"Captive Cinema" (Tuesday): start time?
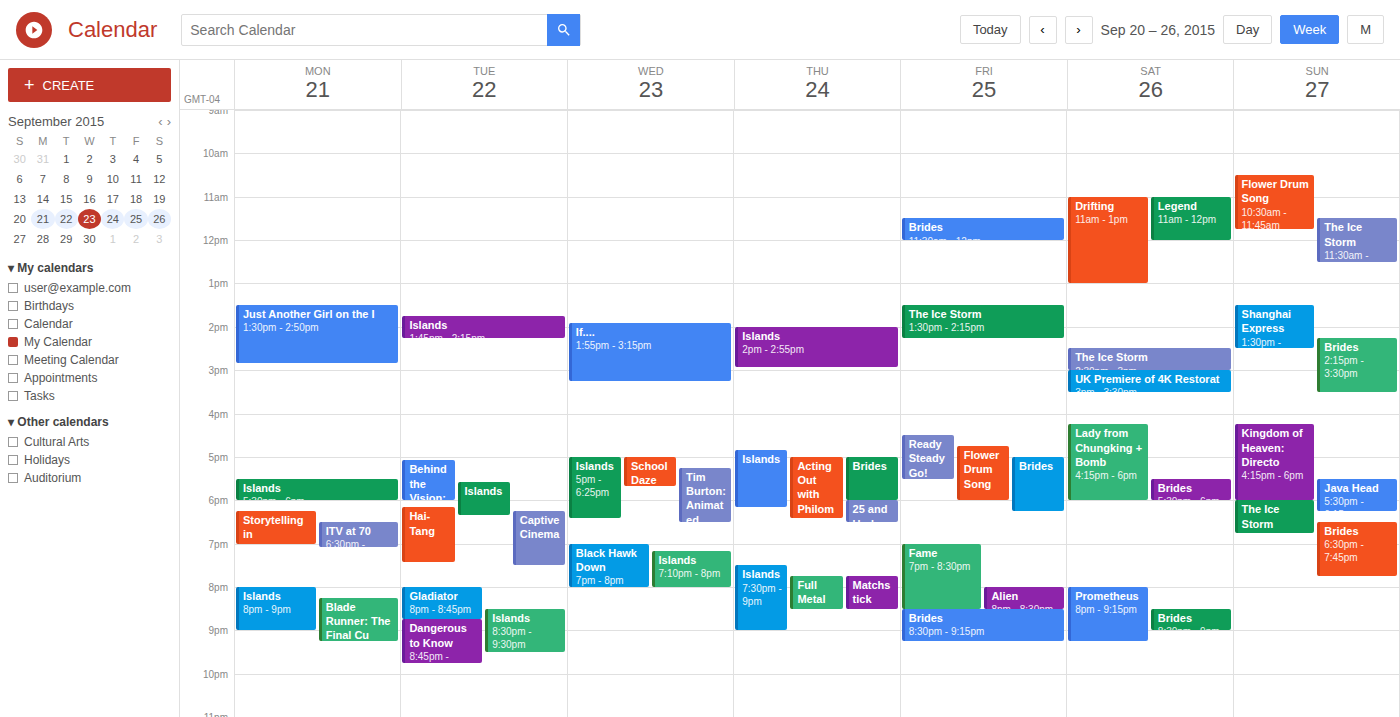
6:15 PM